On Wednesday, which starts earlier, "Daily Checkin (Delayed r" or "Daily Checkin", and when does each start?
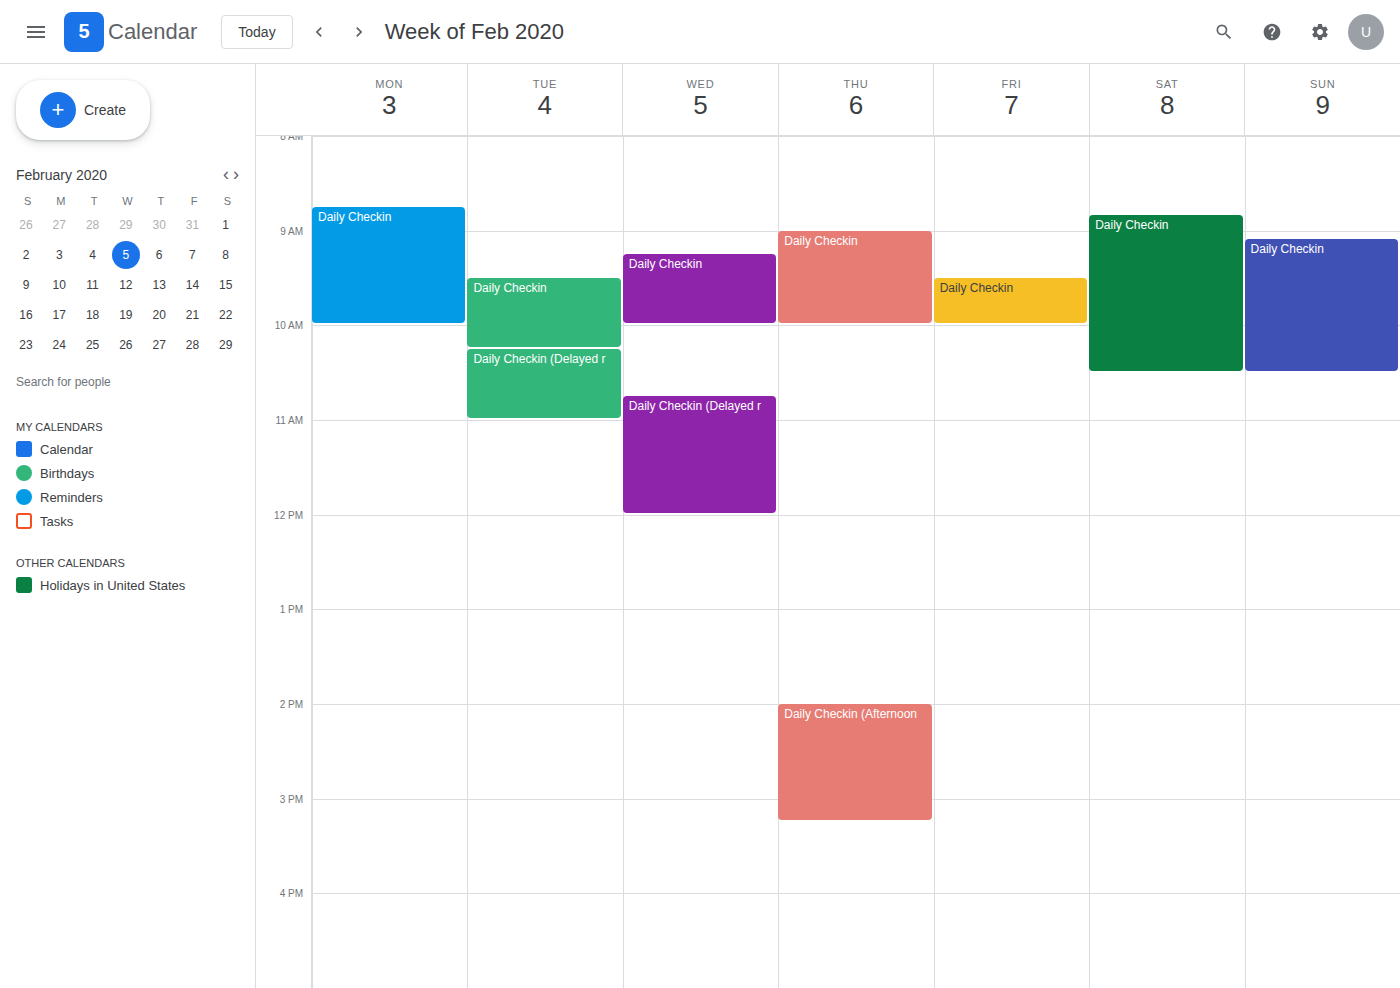
"Daily Checkin" 09:15; "Daily Checkin (Delayed r" 10:45.